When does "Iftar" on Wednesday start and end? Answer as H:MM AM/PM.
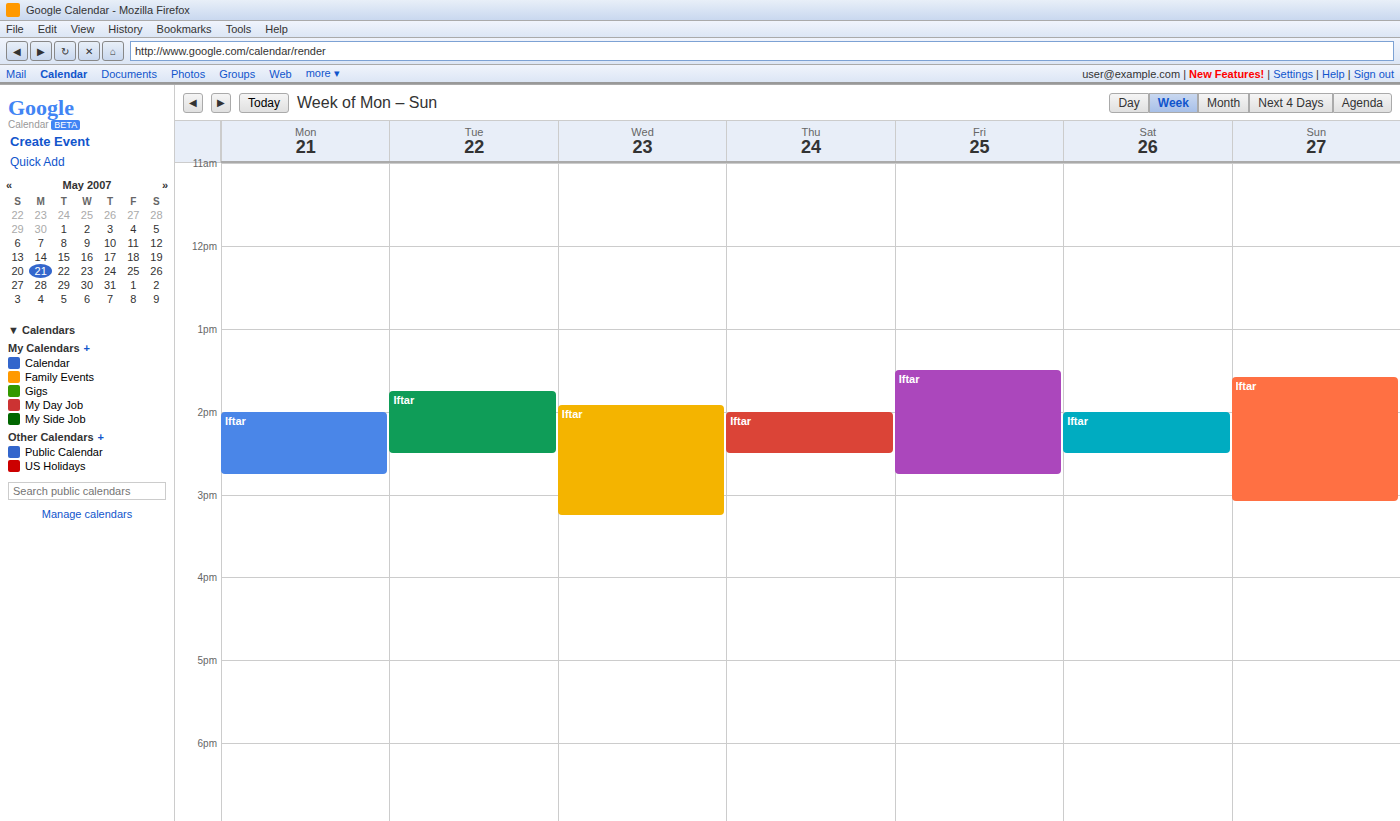
1:55 PM to 3:15 PM